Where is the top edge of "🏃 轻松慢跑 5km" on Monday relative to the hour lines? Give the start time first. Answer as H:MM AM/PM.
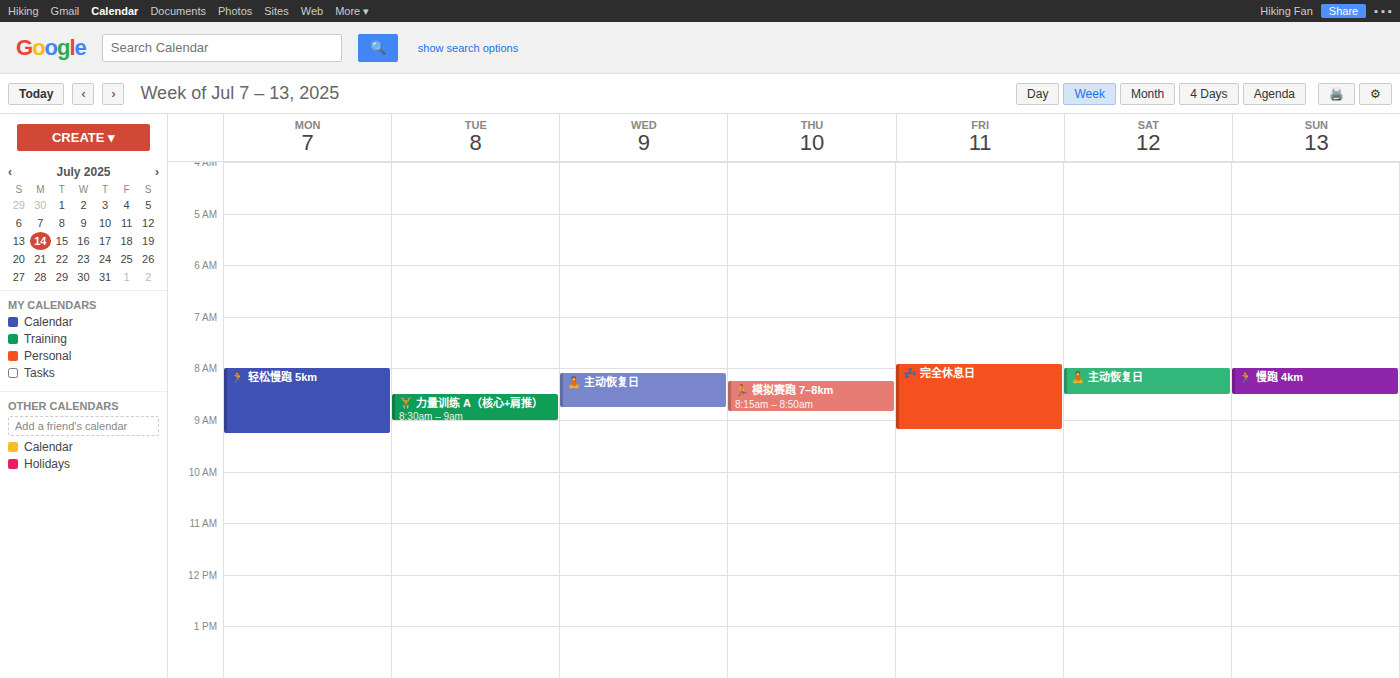
8:00 AM -- exactly on the 8 AM line.